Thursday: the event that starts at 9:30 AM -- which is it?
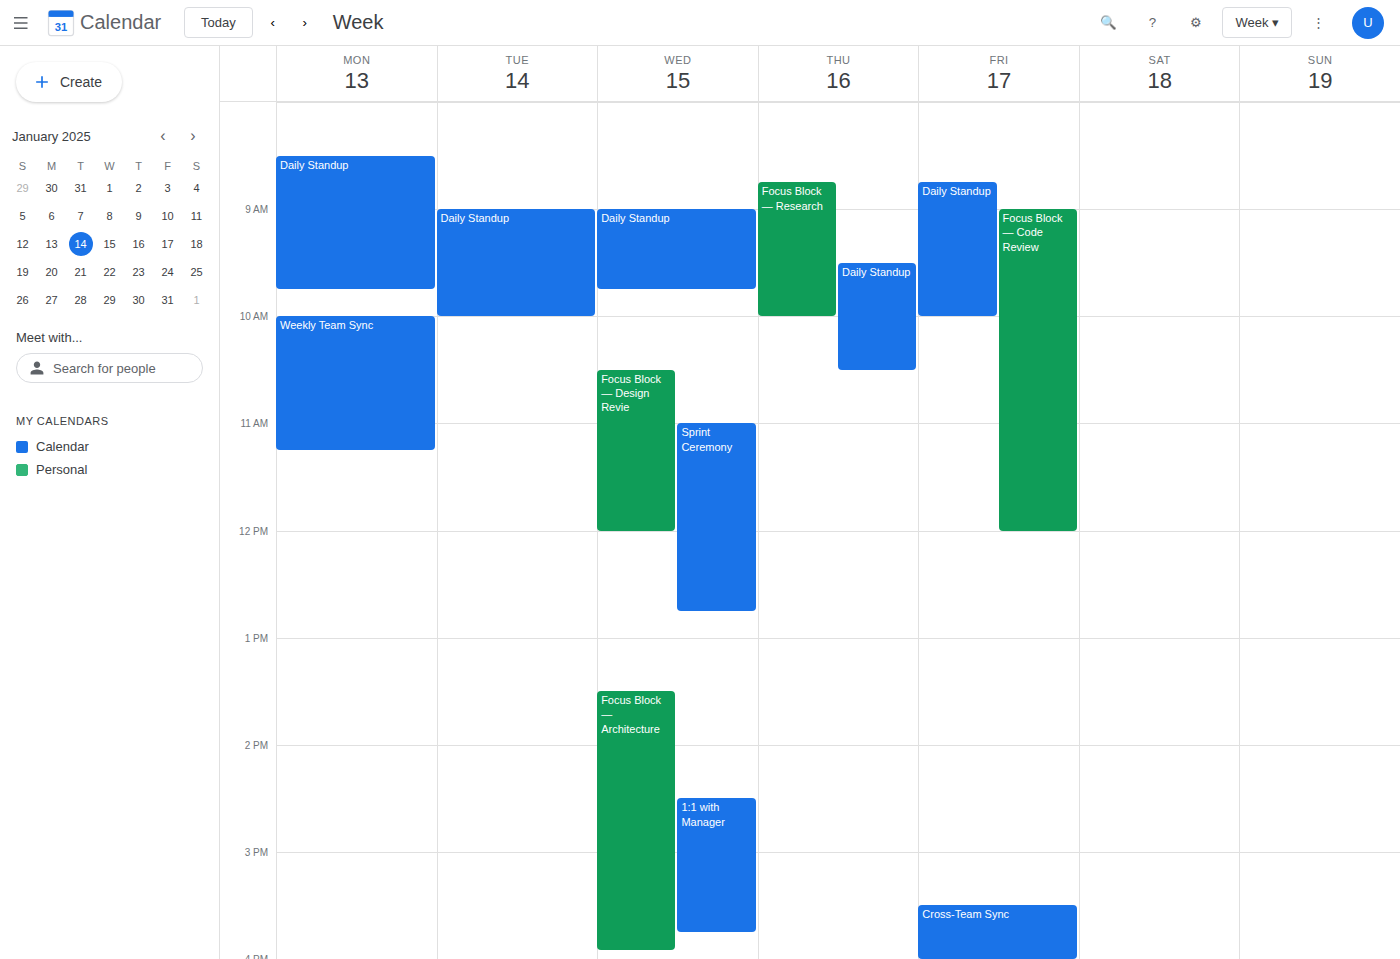
"Daily Standup"